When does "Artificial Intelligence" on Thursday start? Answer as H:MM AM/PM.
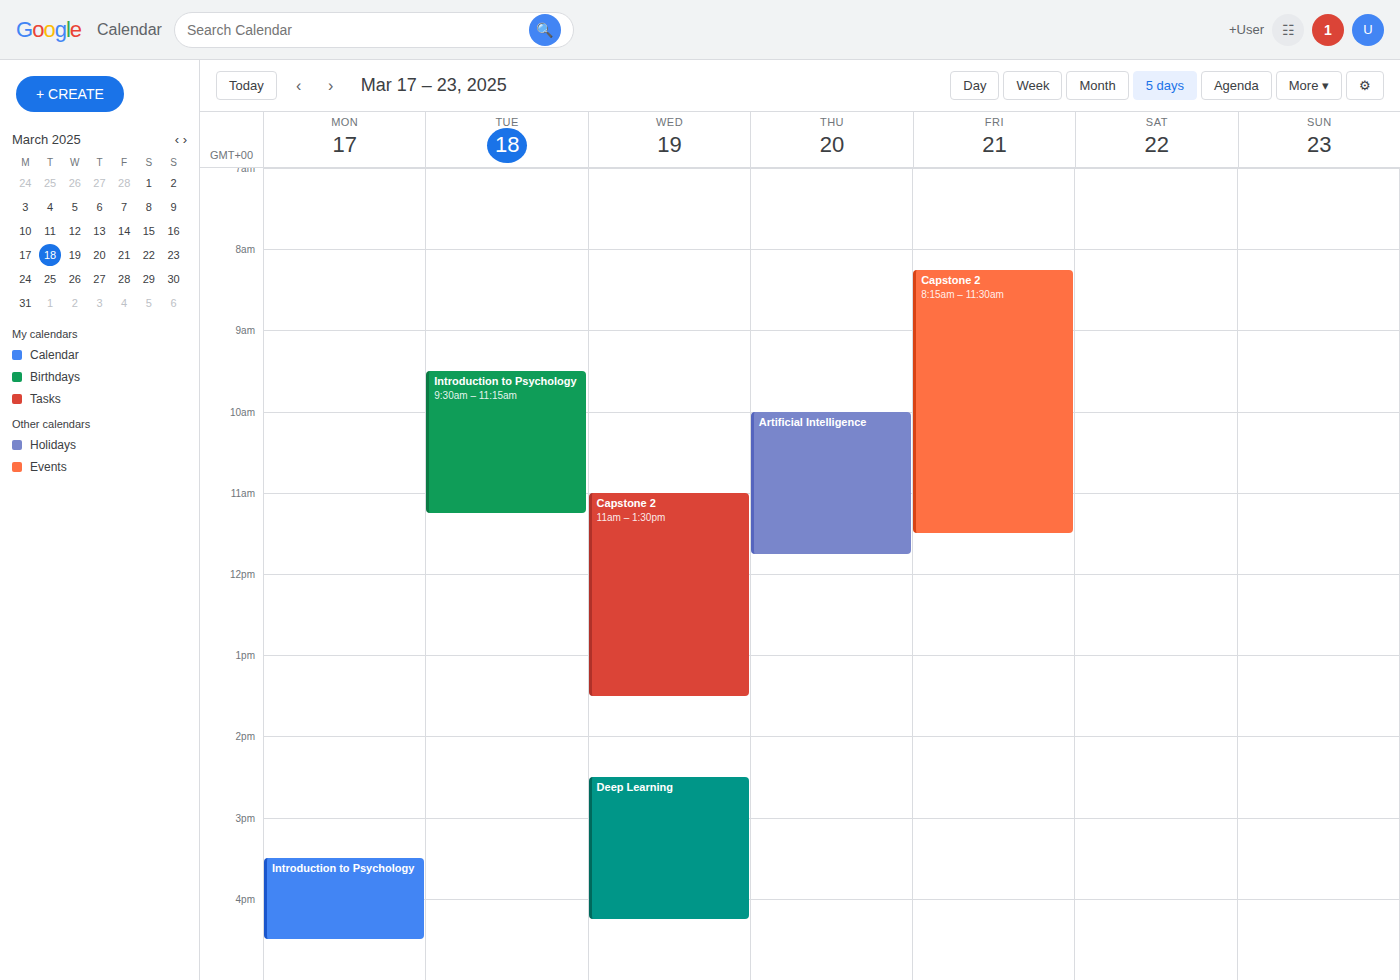
10:00 AM